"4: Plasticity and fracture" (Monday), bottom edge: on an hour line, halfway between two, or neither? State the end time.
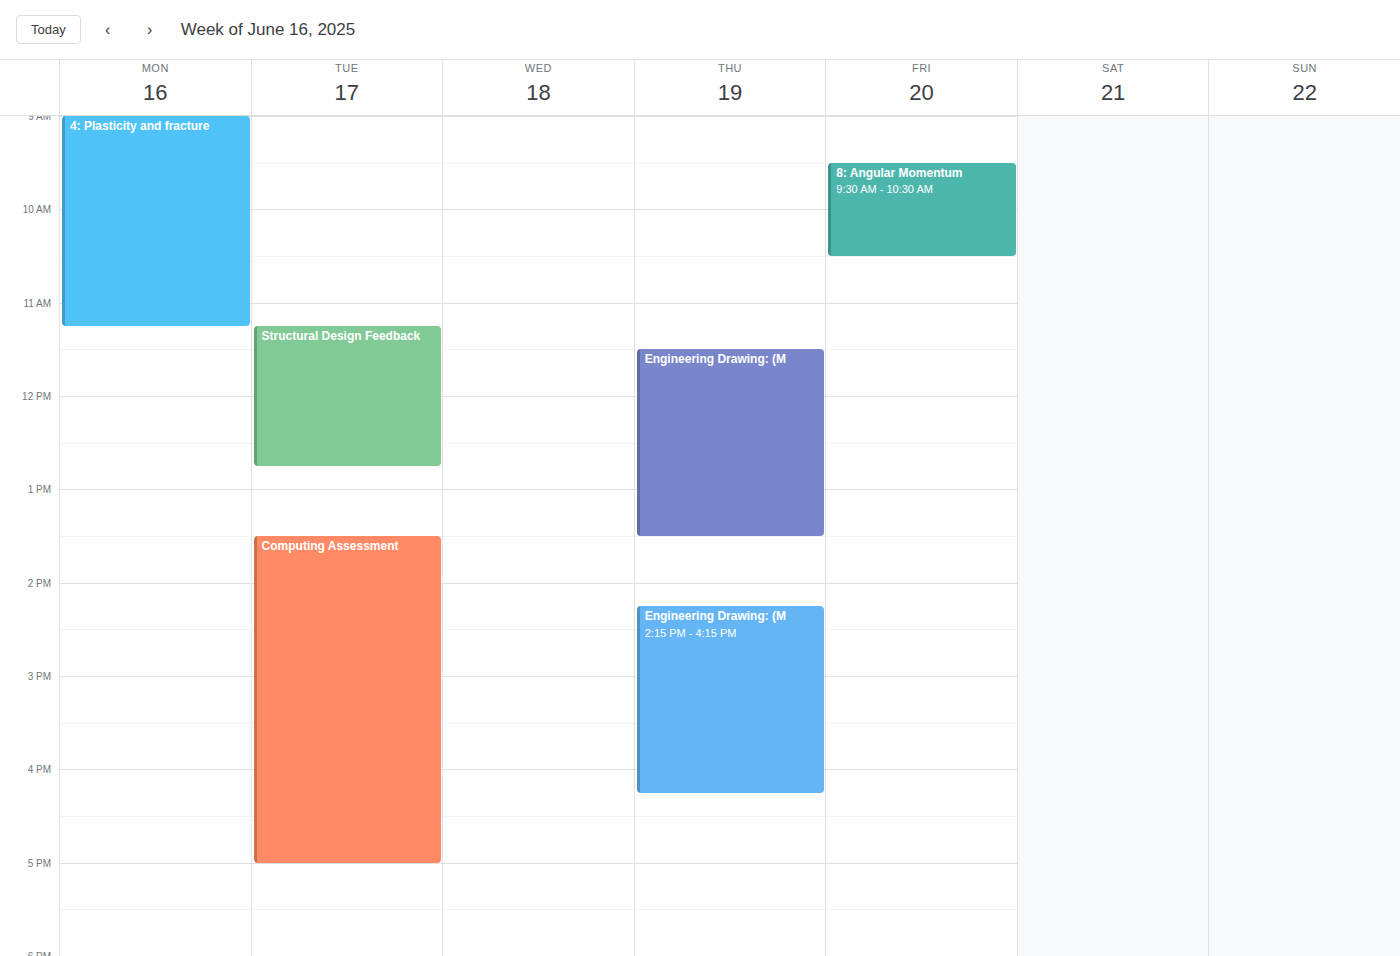
11:15 AM -- neither: a quarter of the way from the 11 AM line to the 12 PM line.